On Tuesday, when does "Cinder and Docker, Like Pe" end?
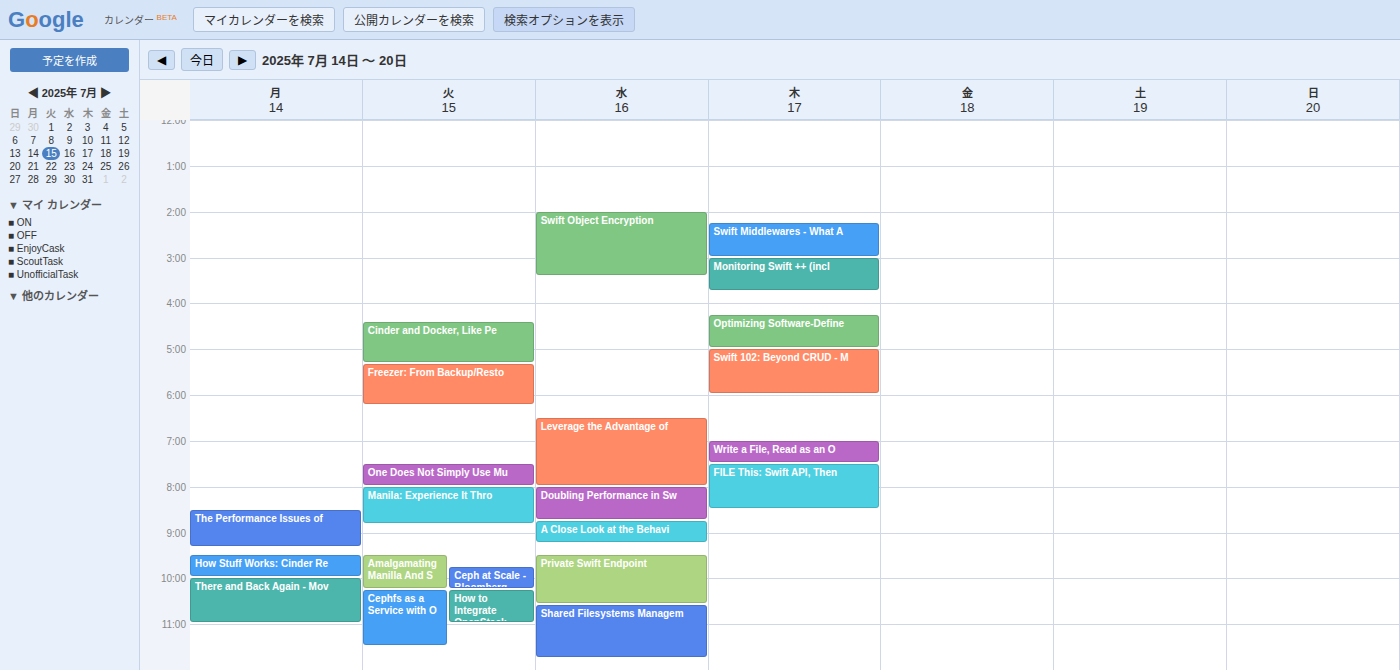
5:20 PM